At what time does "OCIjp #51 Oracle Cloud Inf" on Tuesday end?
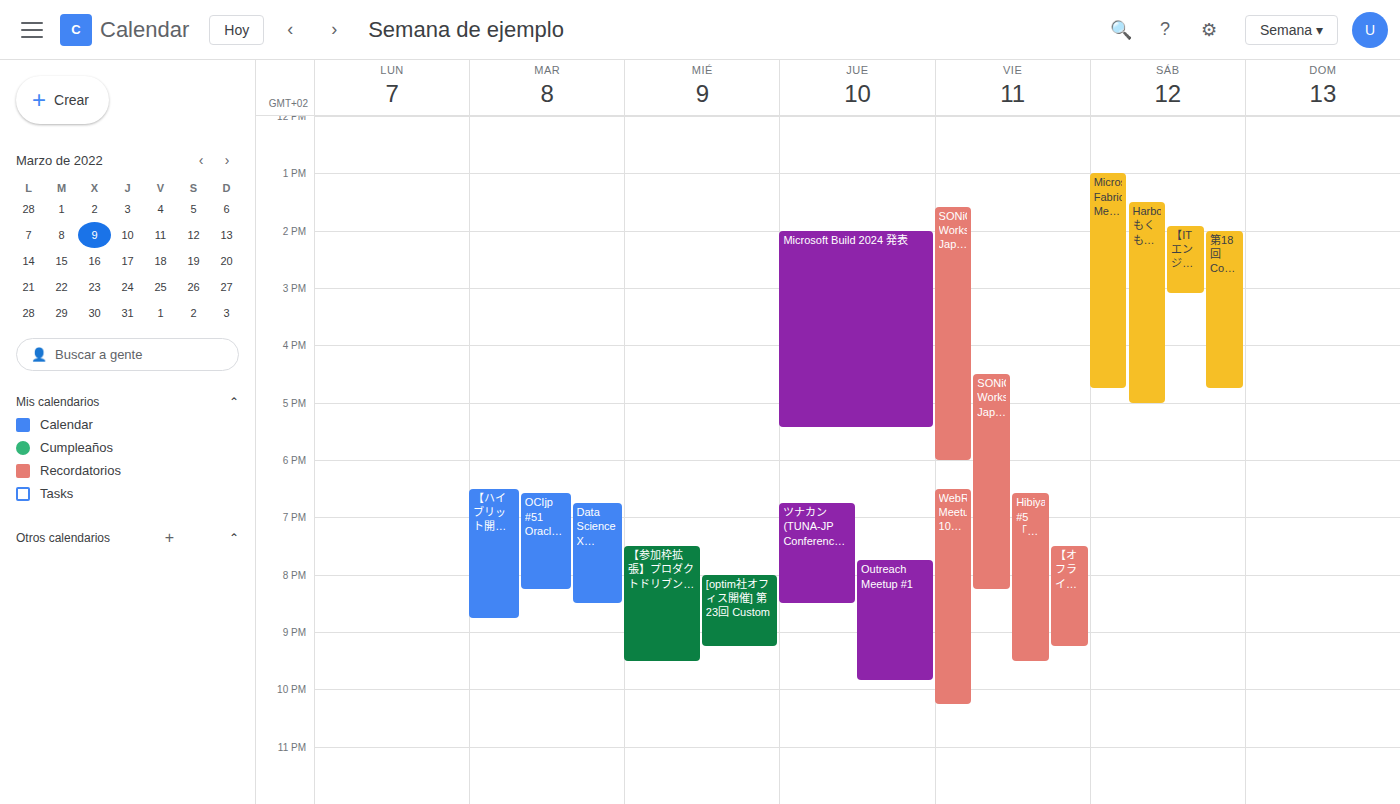
20:15